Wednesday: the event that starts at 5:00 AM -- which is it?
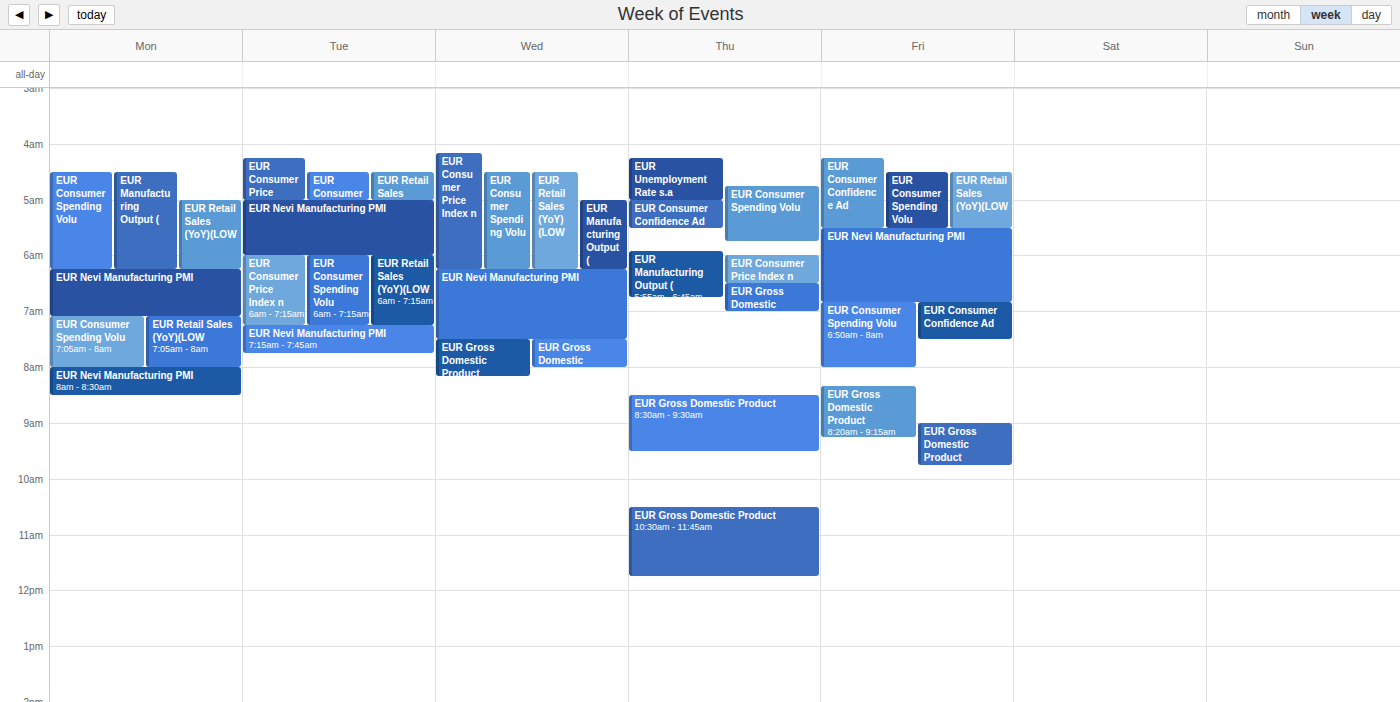
"EUR Manufacturing Output ("